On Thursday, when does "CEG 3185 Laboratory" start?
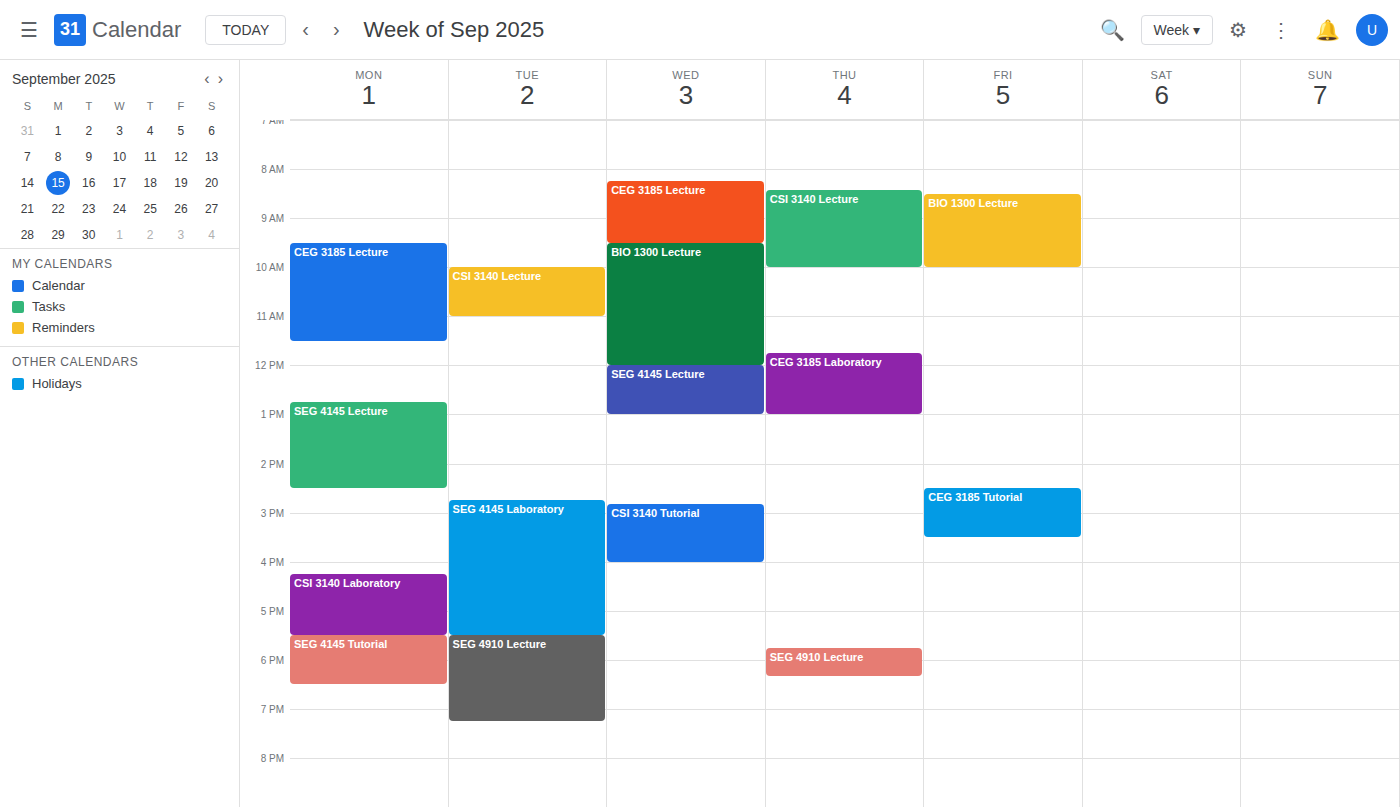
11:45